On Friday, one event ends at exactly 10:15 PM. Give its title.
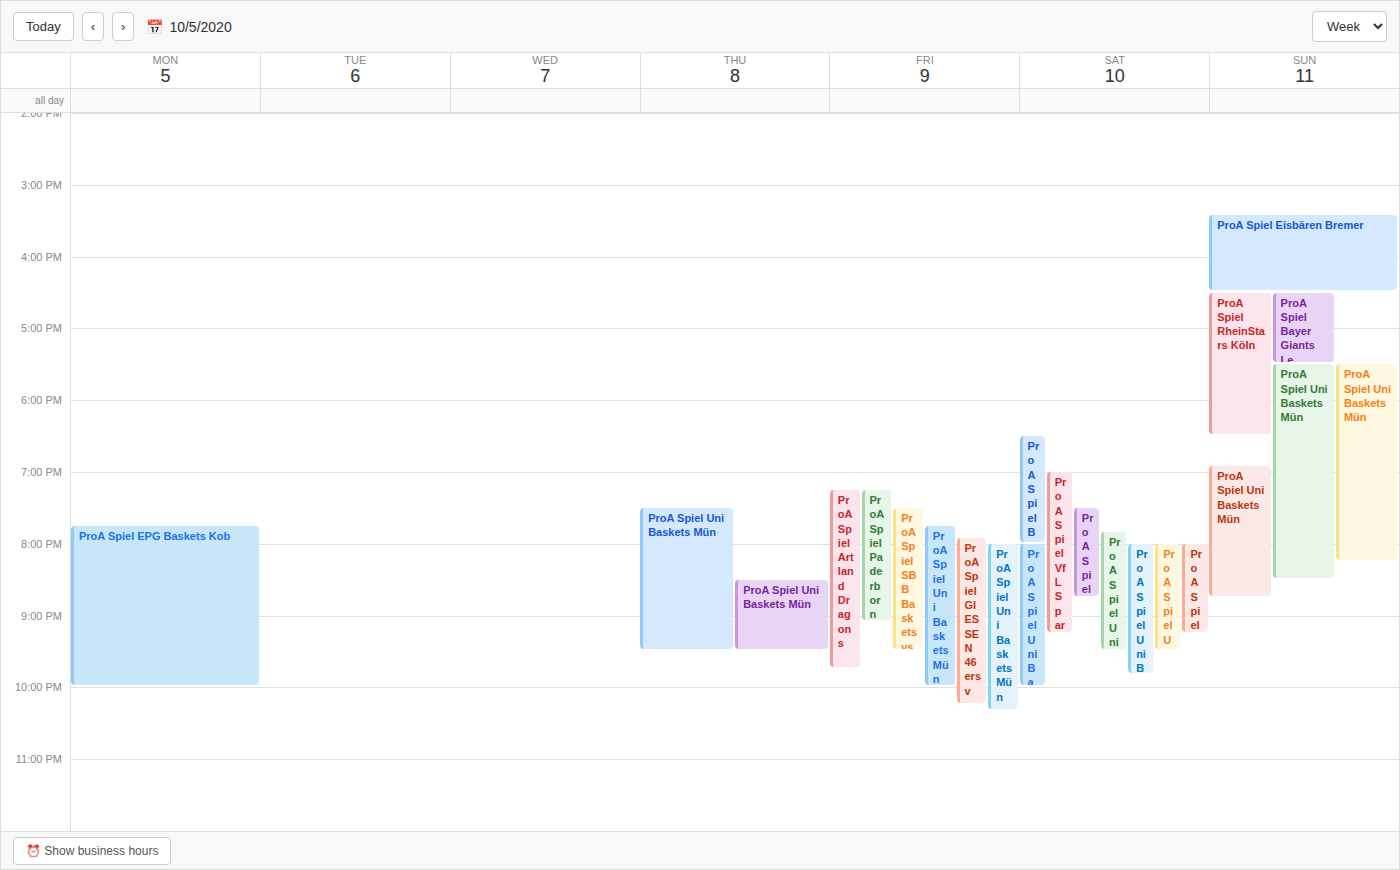
"ProA Spiel GIESSEN 46ers v"